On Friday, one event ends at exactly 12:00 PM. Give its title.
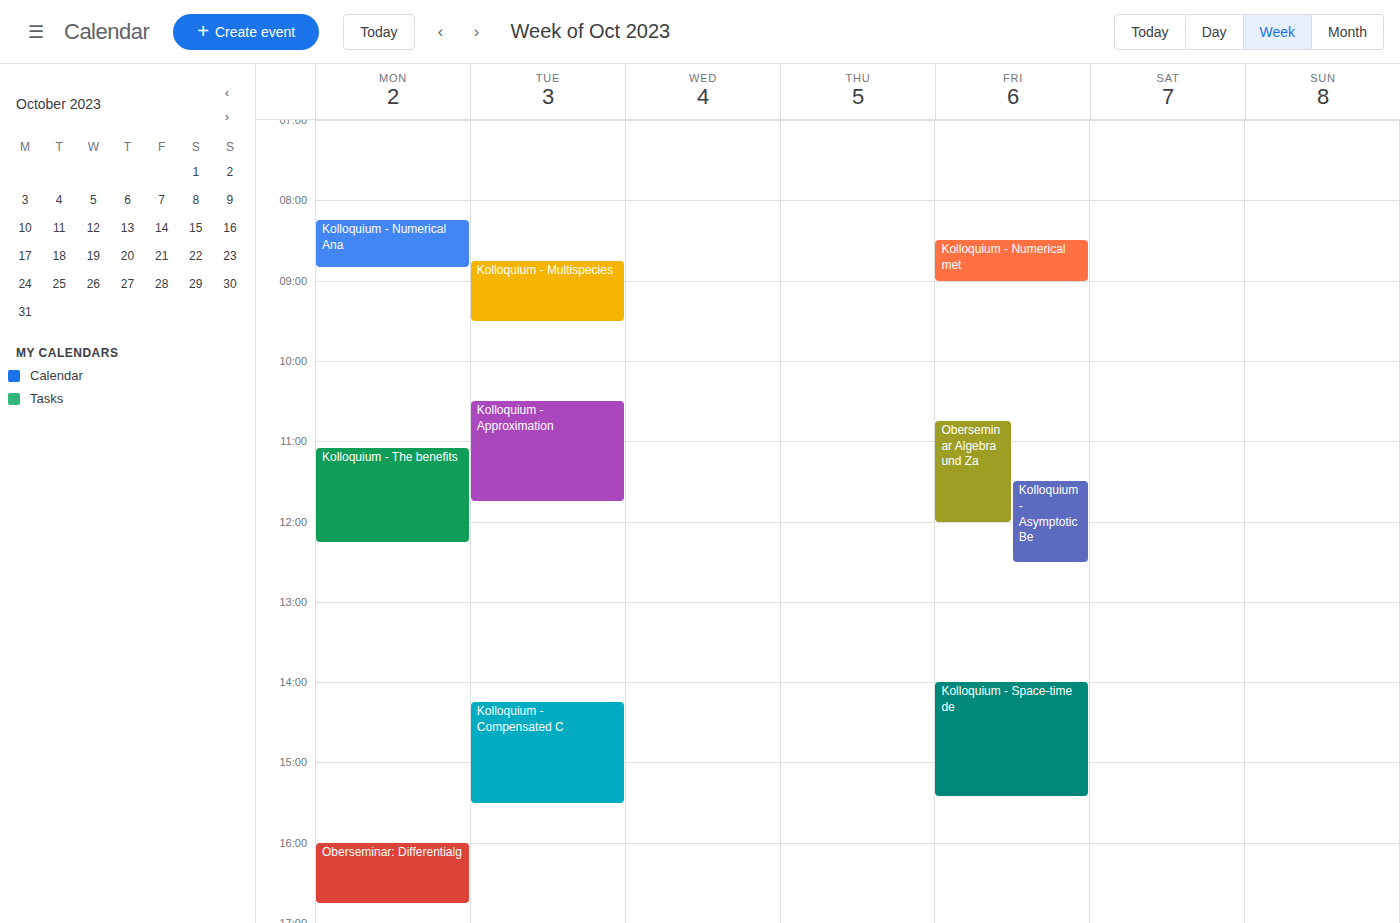
"Oberseminar Algebra und Za"